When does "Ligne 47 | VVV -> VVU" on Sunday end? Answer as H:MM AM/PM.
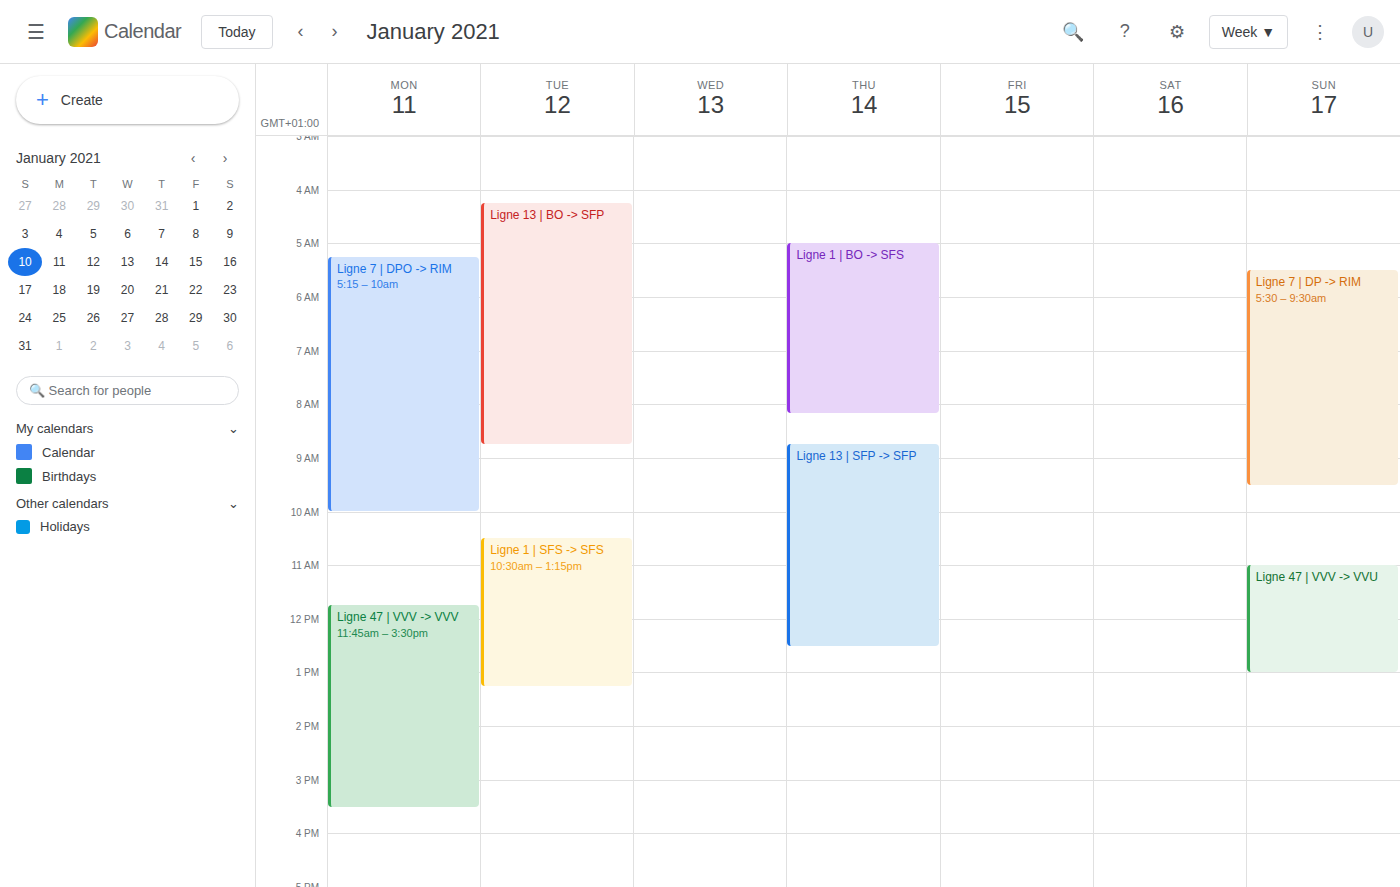
1:00 PM